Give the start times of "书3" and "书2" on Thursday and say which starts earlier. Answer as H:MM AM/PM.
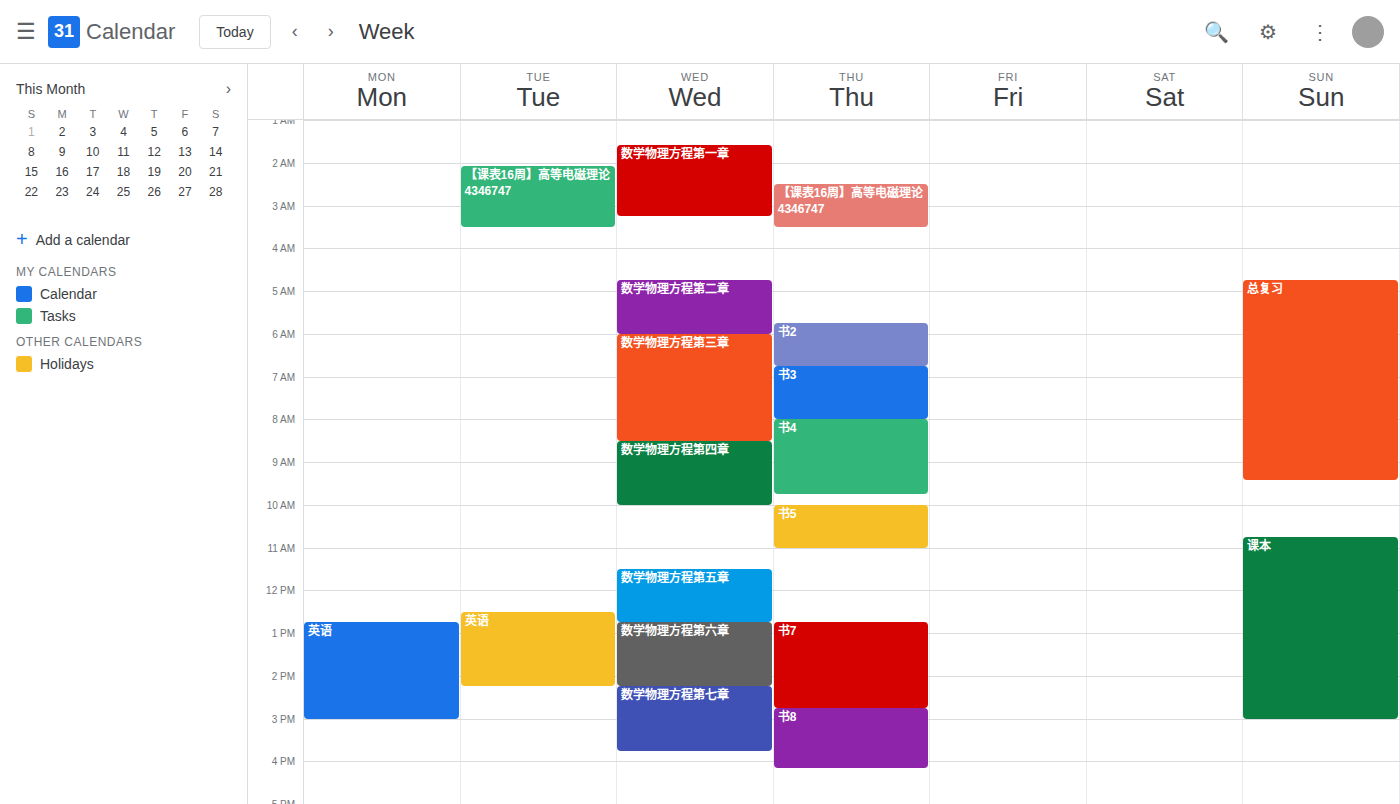
"书2" 5:45 AM; "书3" 6:45 AM.